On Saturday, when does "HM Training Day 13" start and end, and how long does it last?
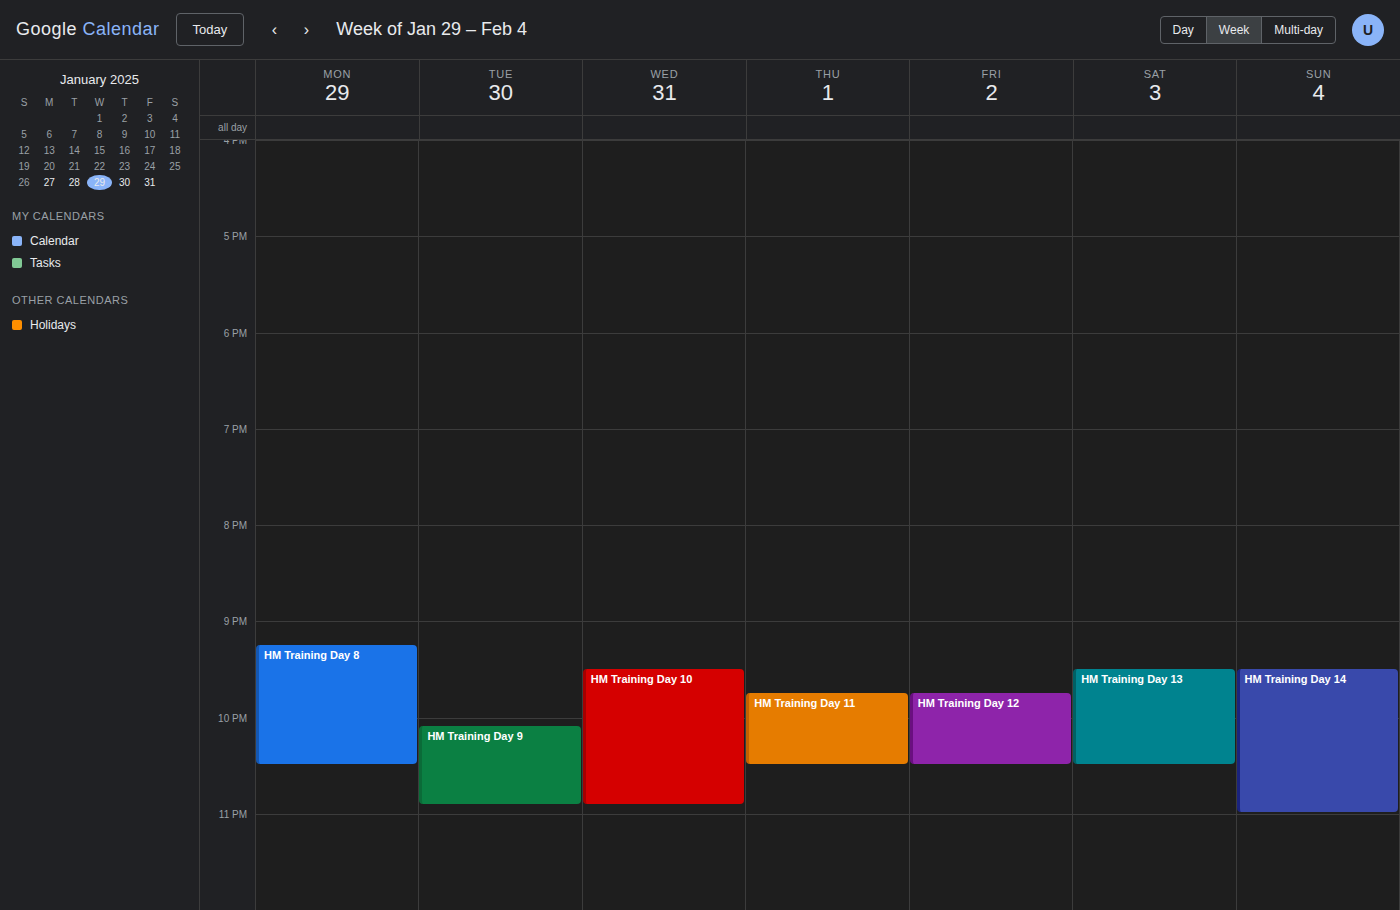
9:30 PM to 10:30 PM, 1 hour